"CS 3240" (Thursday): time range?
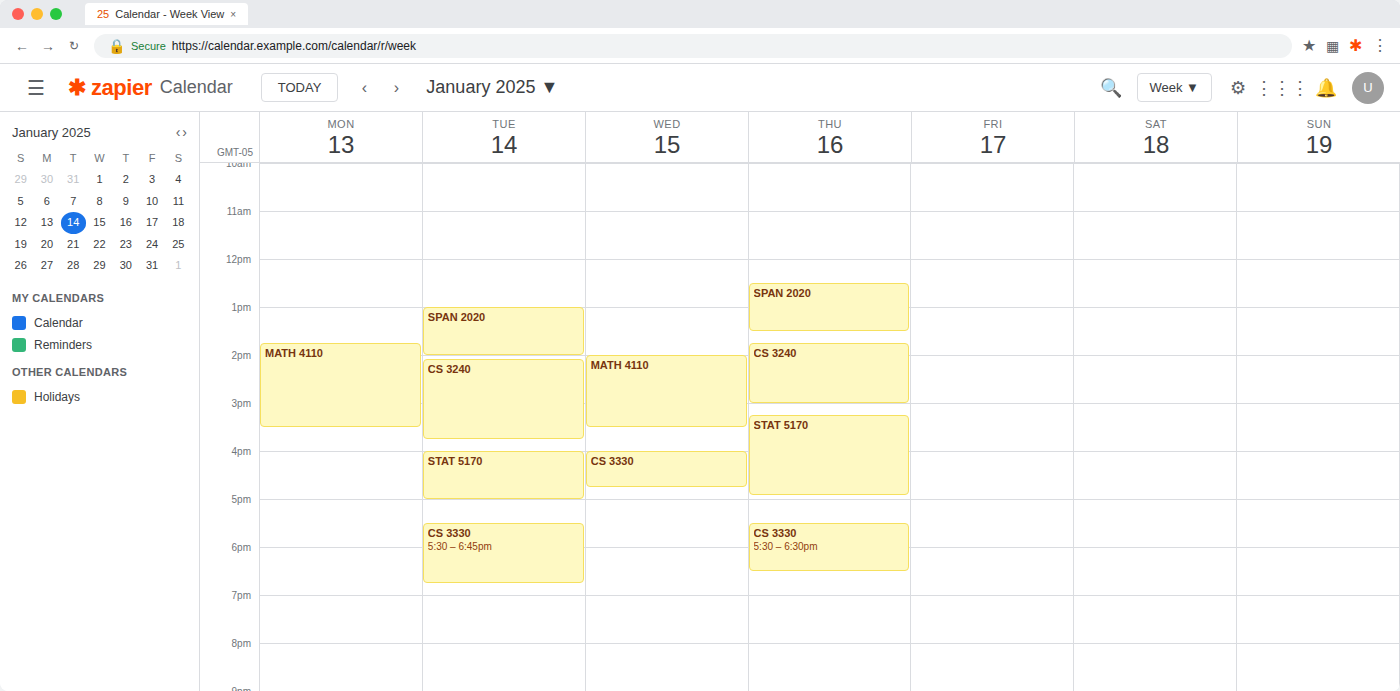
1:45 PM to 3:00 PM